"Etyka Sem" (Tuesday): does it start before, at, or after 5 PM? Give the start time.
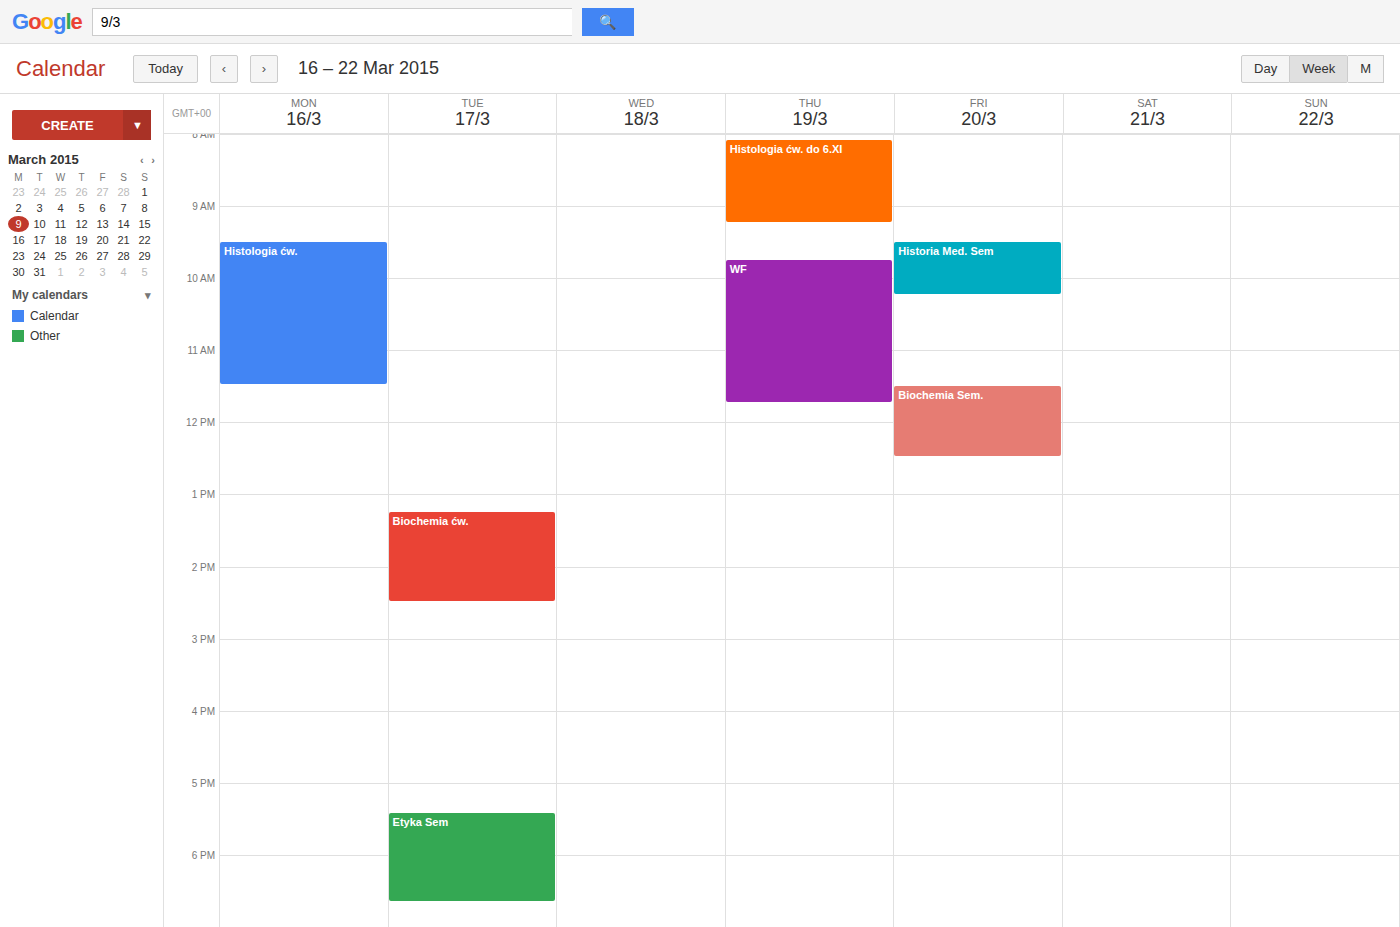
5:25 PM -- after 5 PM, 25 minutes below the 5 PM line.